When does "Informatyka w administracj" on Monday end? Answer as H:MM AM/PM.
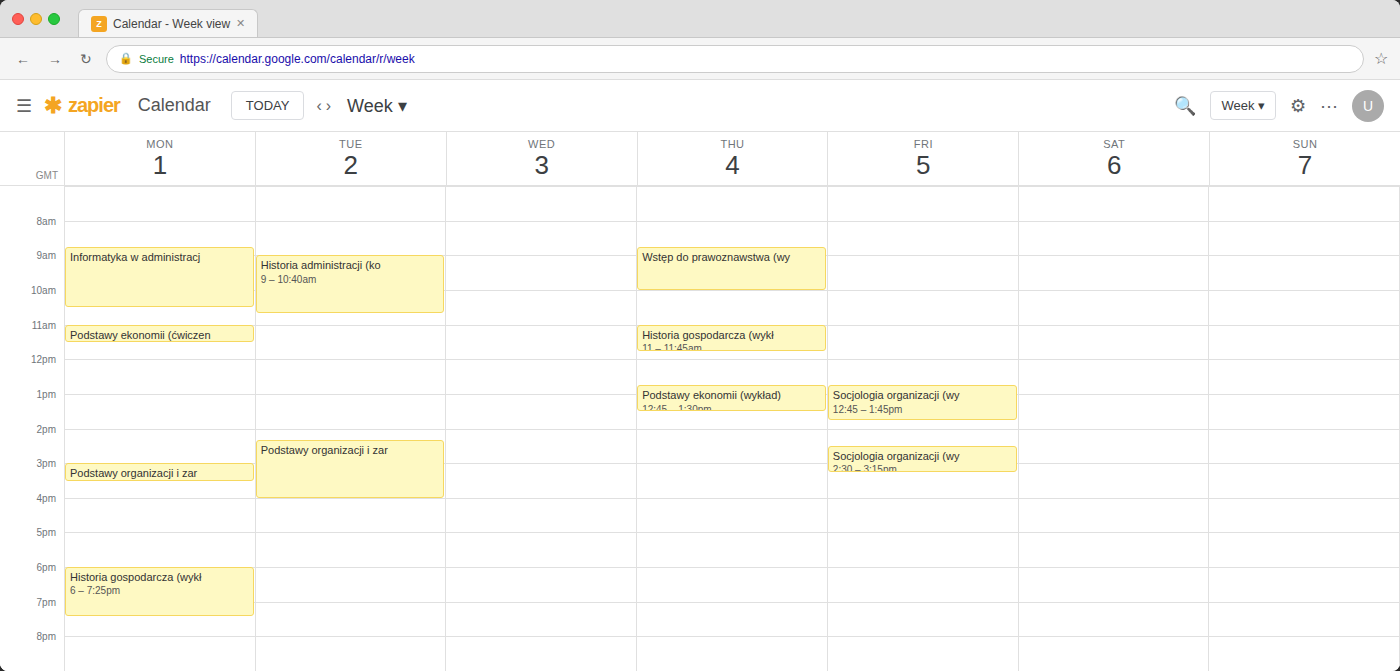
10:30 AM